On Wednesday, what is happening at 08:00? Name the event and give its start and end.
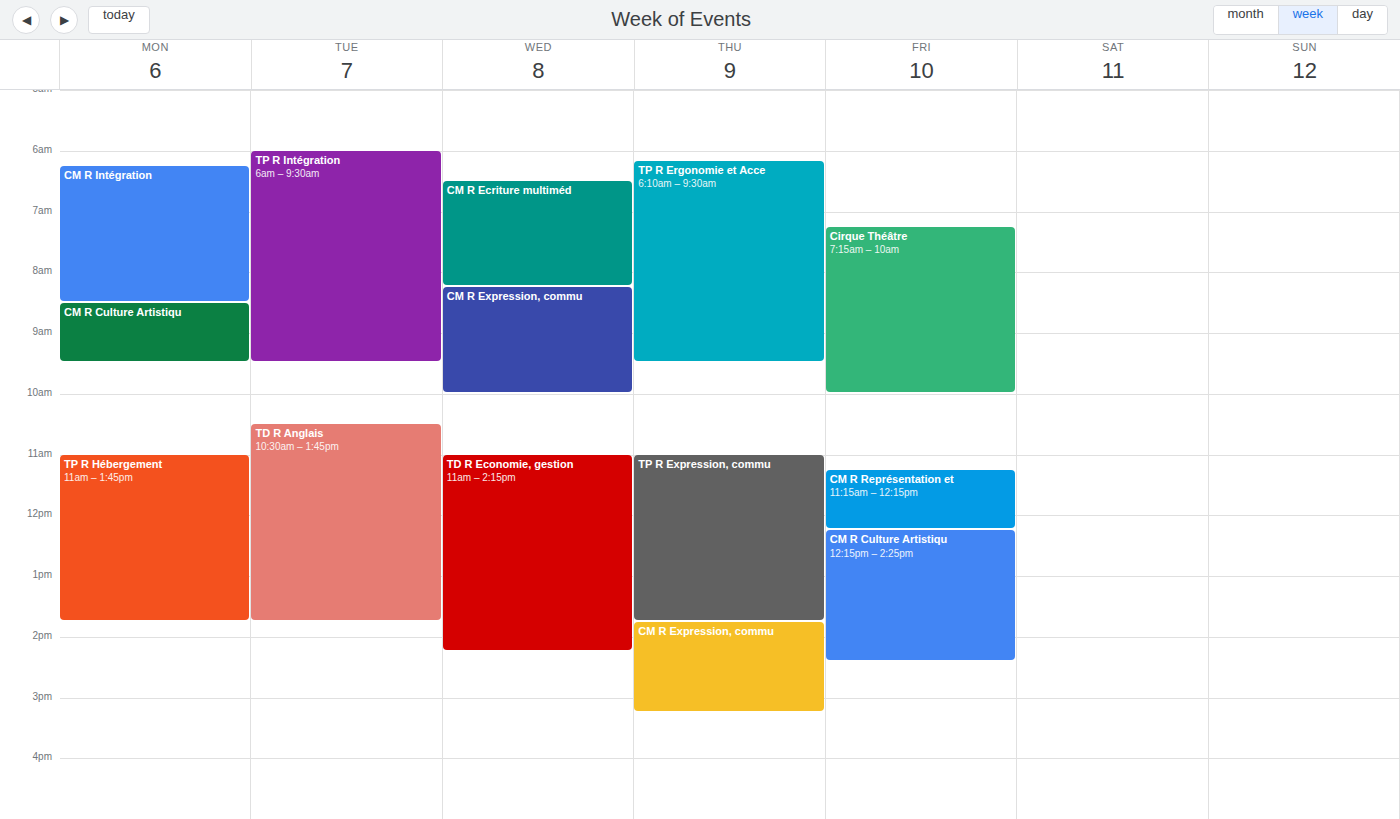
"CM R Ecriture multiméd", 06:30 to 08:15